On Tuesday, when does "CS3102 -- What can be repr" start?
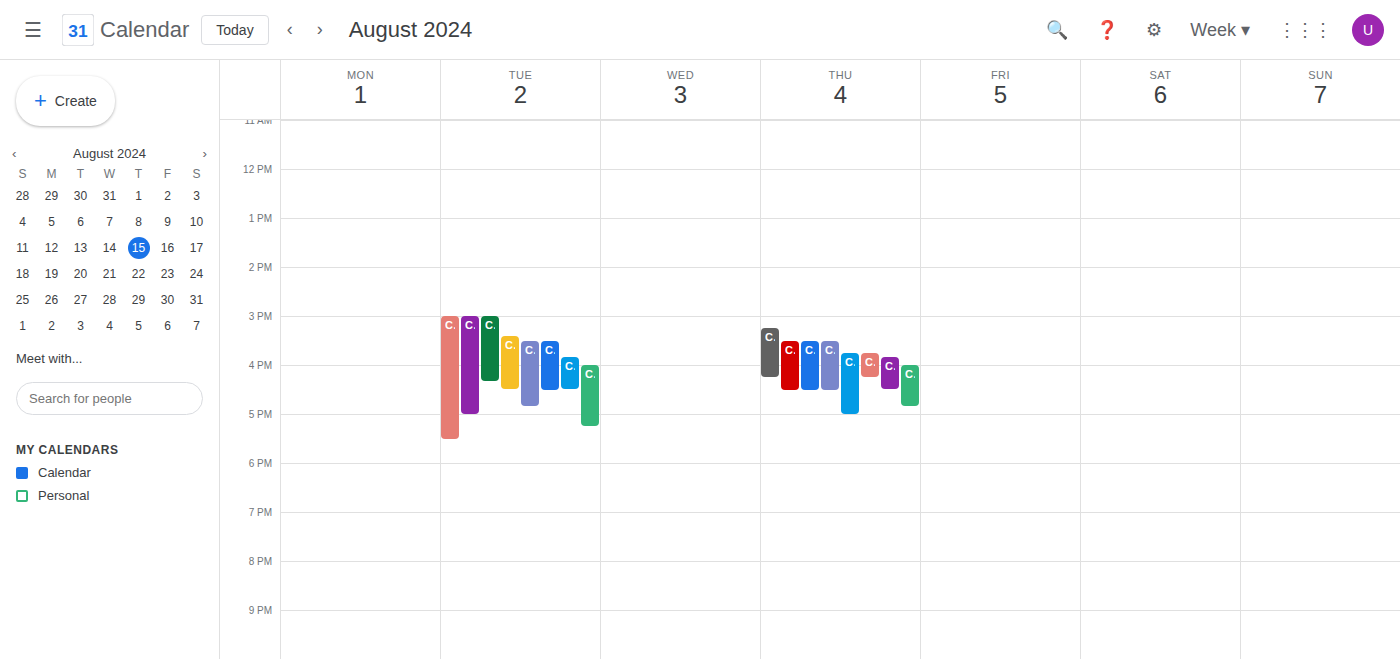
3:25 PM